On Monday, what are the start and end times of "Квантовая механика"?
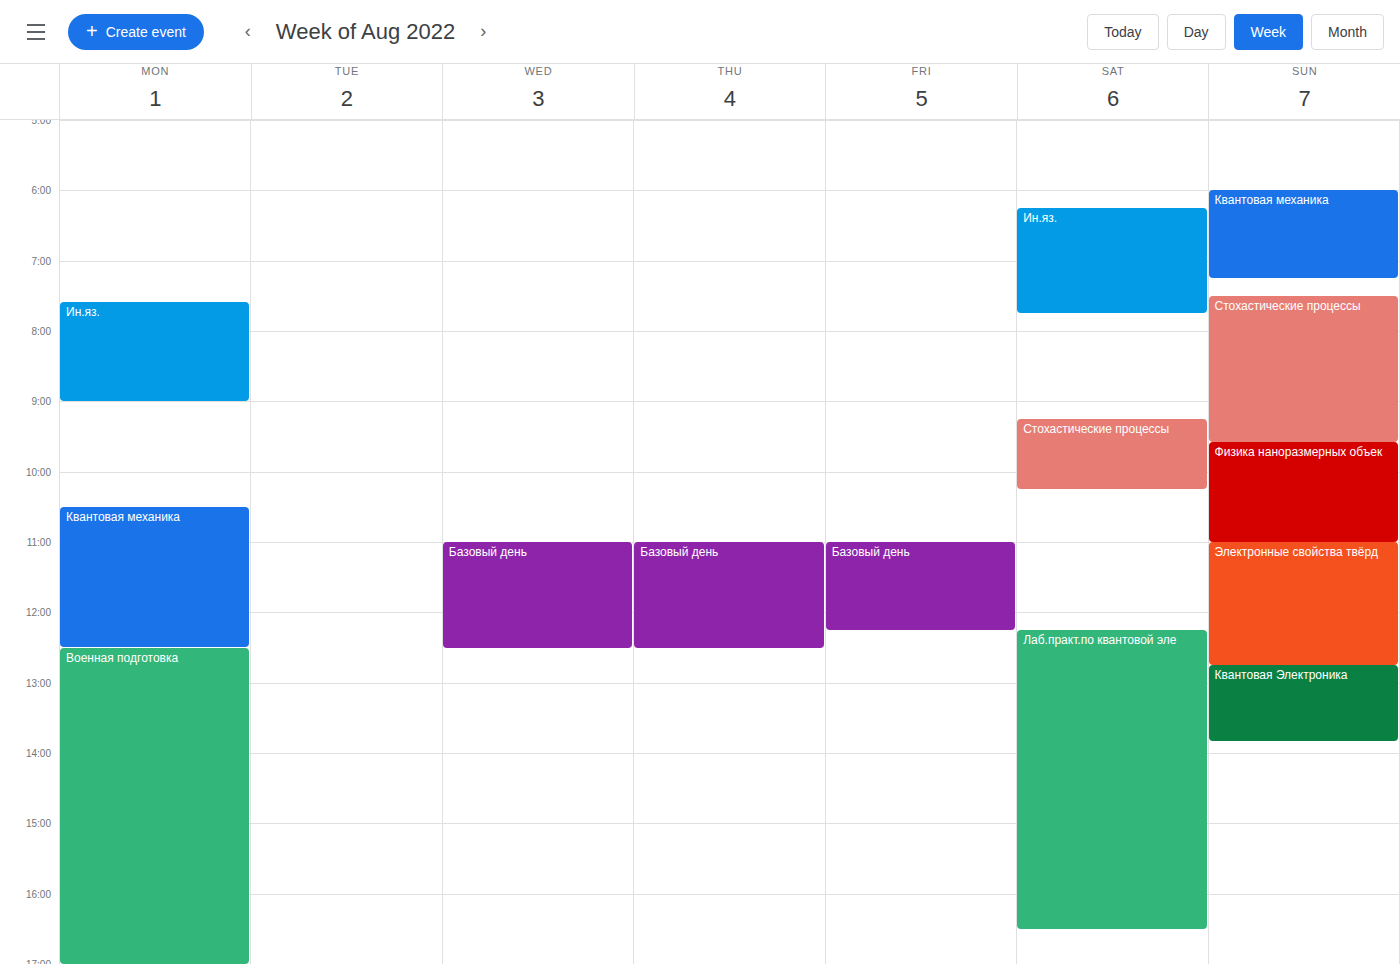
10:30 AM to 12:30 PM